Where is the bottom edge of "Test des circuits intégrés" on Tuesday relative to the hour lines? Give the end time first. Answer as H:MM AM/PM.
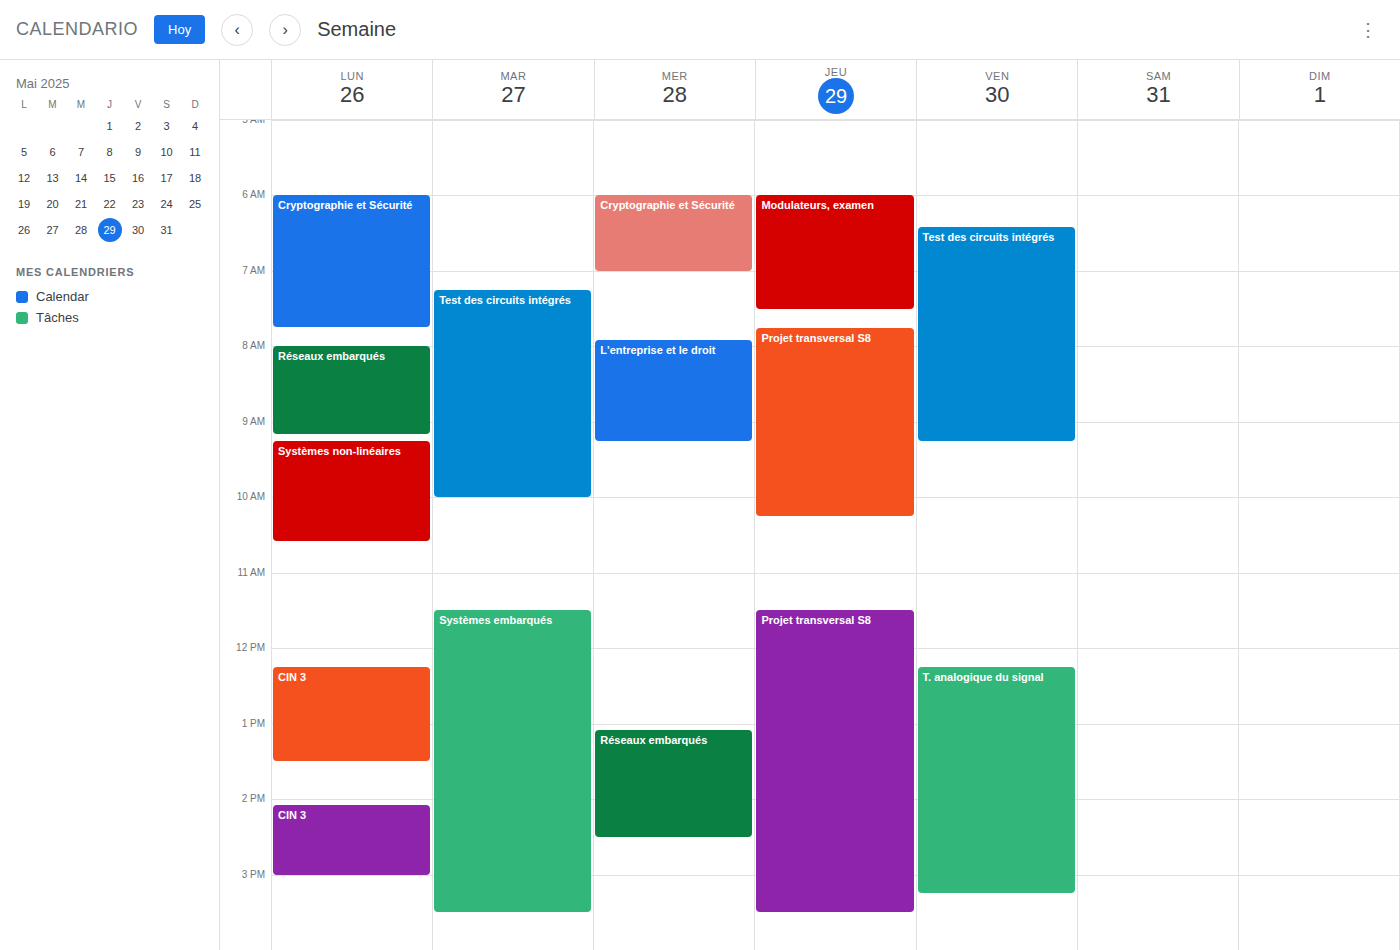
10:00 AM -- exactly on the 10 AM line.